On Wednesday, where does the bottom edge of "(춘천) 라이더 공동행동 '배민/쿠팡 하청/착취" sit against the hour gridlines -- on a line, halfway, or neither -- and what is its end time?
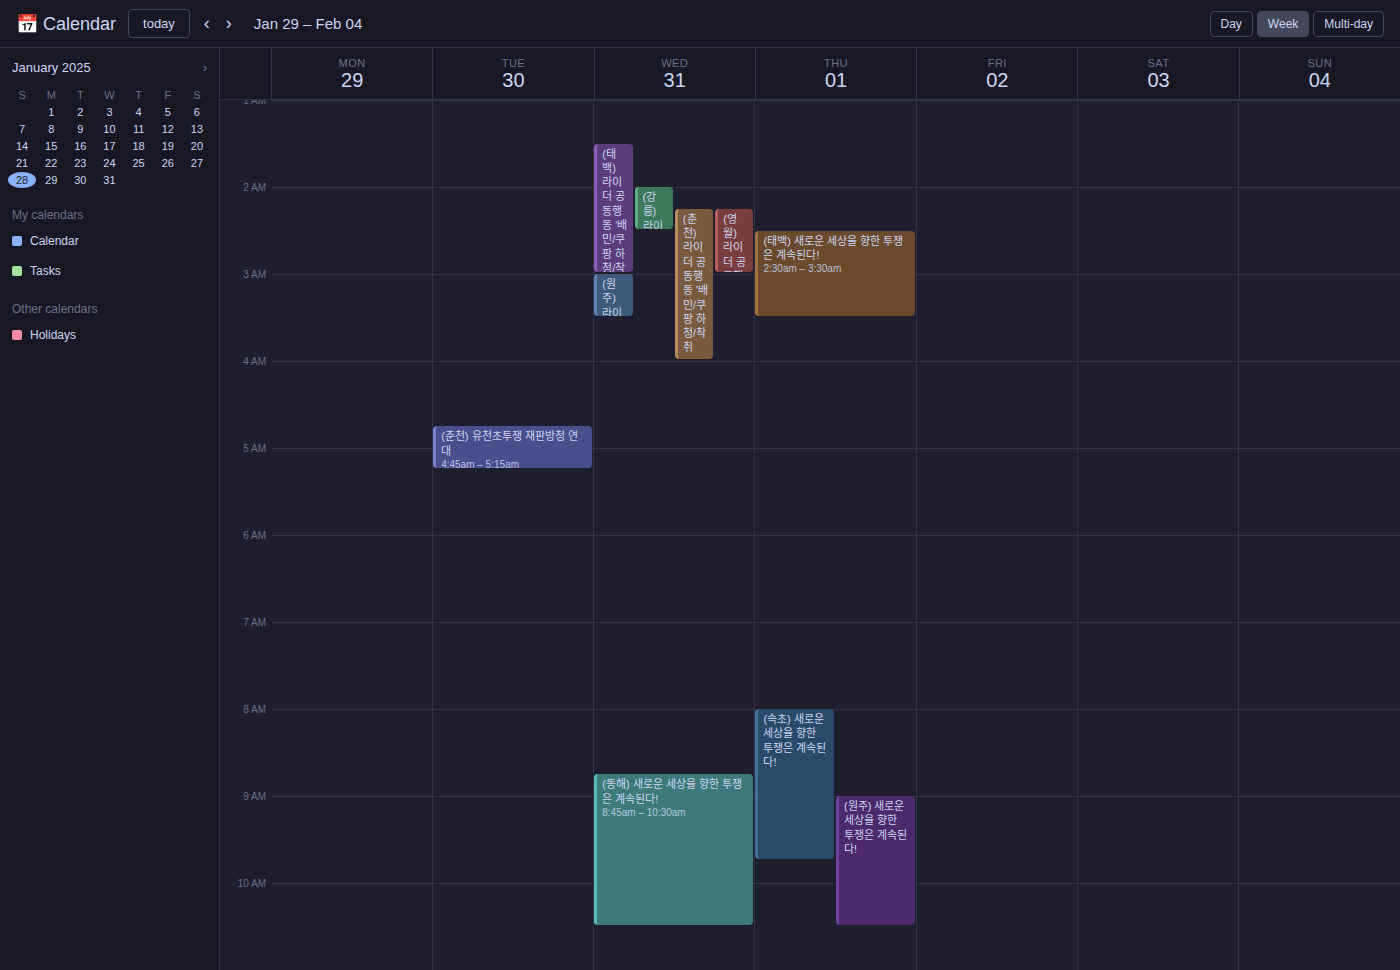
4:00 AM -- exactly on the 4 AM line.